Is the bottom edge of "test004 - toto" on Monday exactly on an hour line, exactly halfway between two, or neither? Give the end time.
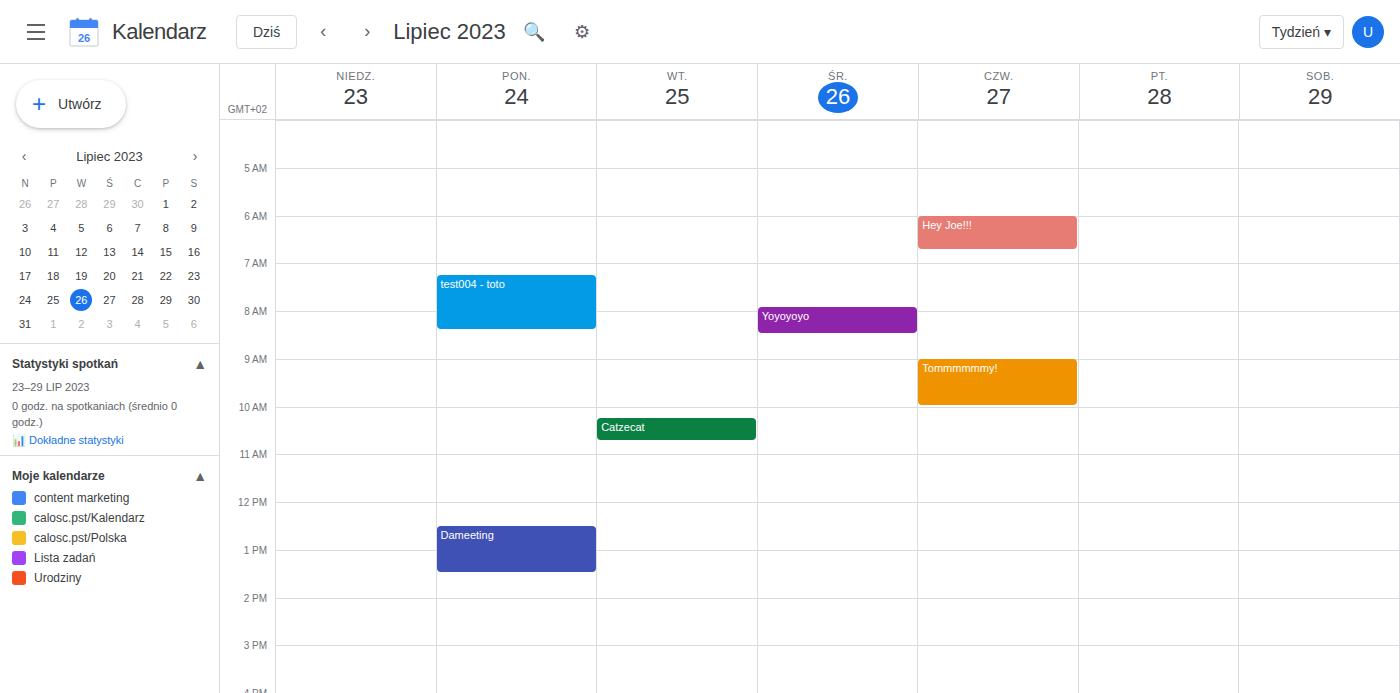
8:25 AM -- neither: 25 minutes below the 8 AM line and 35 minutes above the 9 AM line.